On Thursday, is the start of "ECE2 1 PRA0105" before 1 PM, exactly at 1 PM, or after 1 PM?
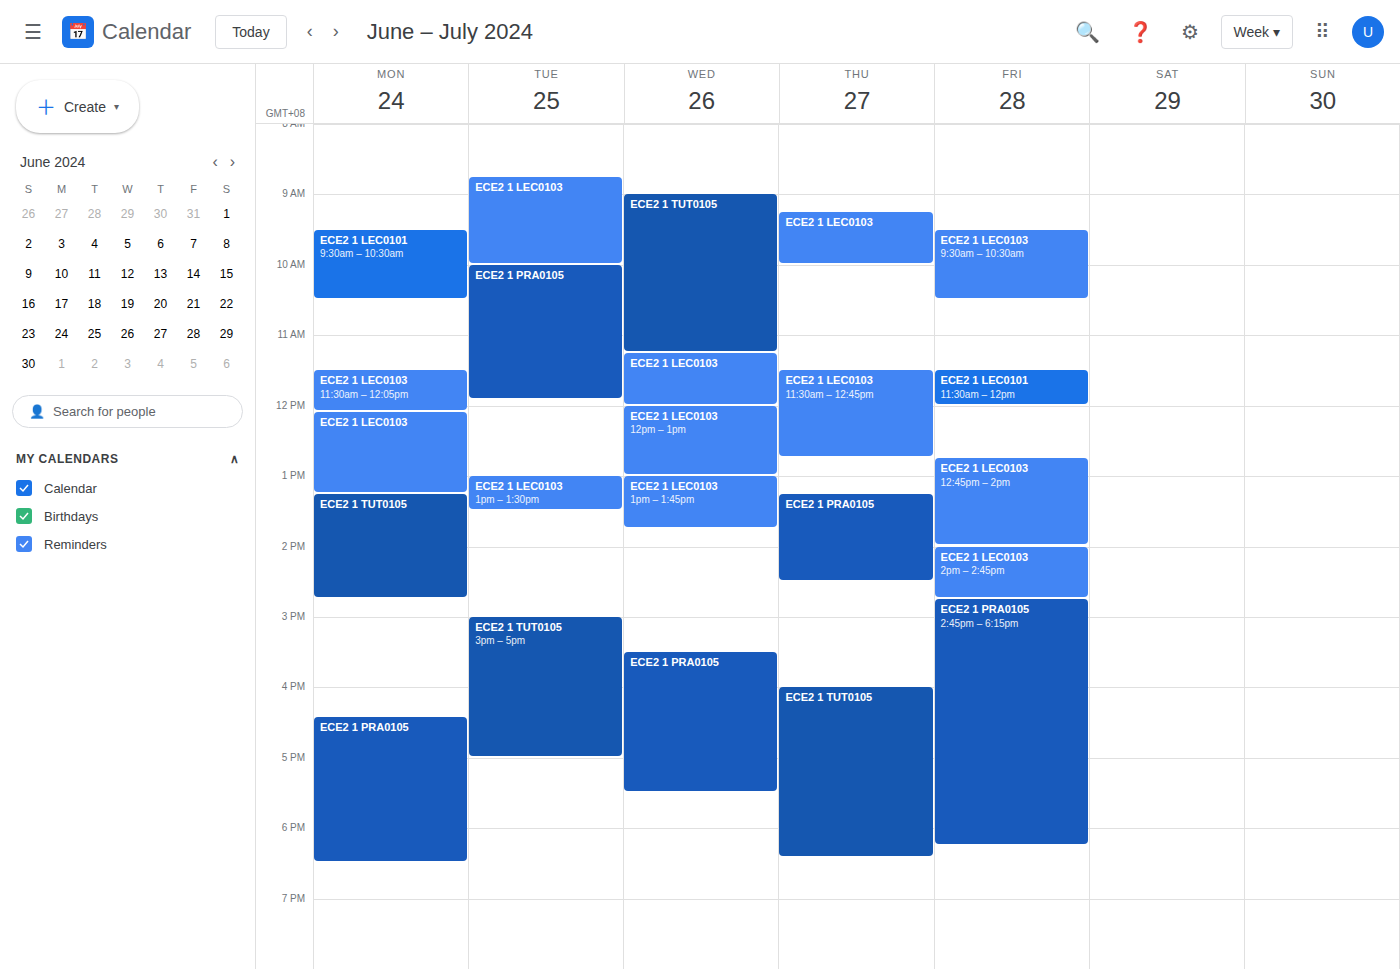
1:15 PM -- after 1 PM, 15 minutes below the 1 PM line.